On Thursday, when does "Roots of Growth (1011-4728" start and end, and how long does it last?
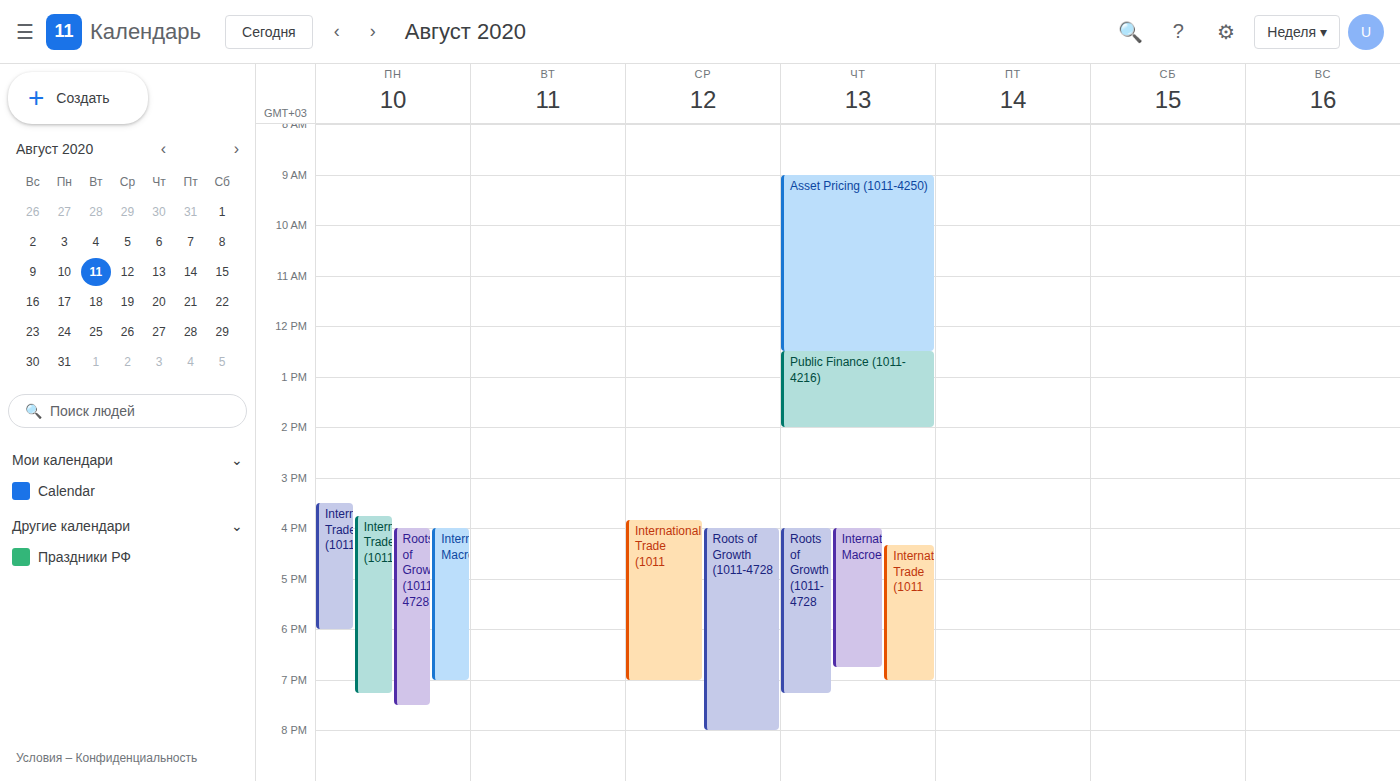
4:00 PM to 7:15 PM, 3 hours 15 minutes